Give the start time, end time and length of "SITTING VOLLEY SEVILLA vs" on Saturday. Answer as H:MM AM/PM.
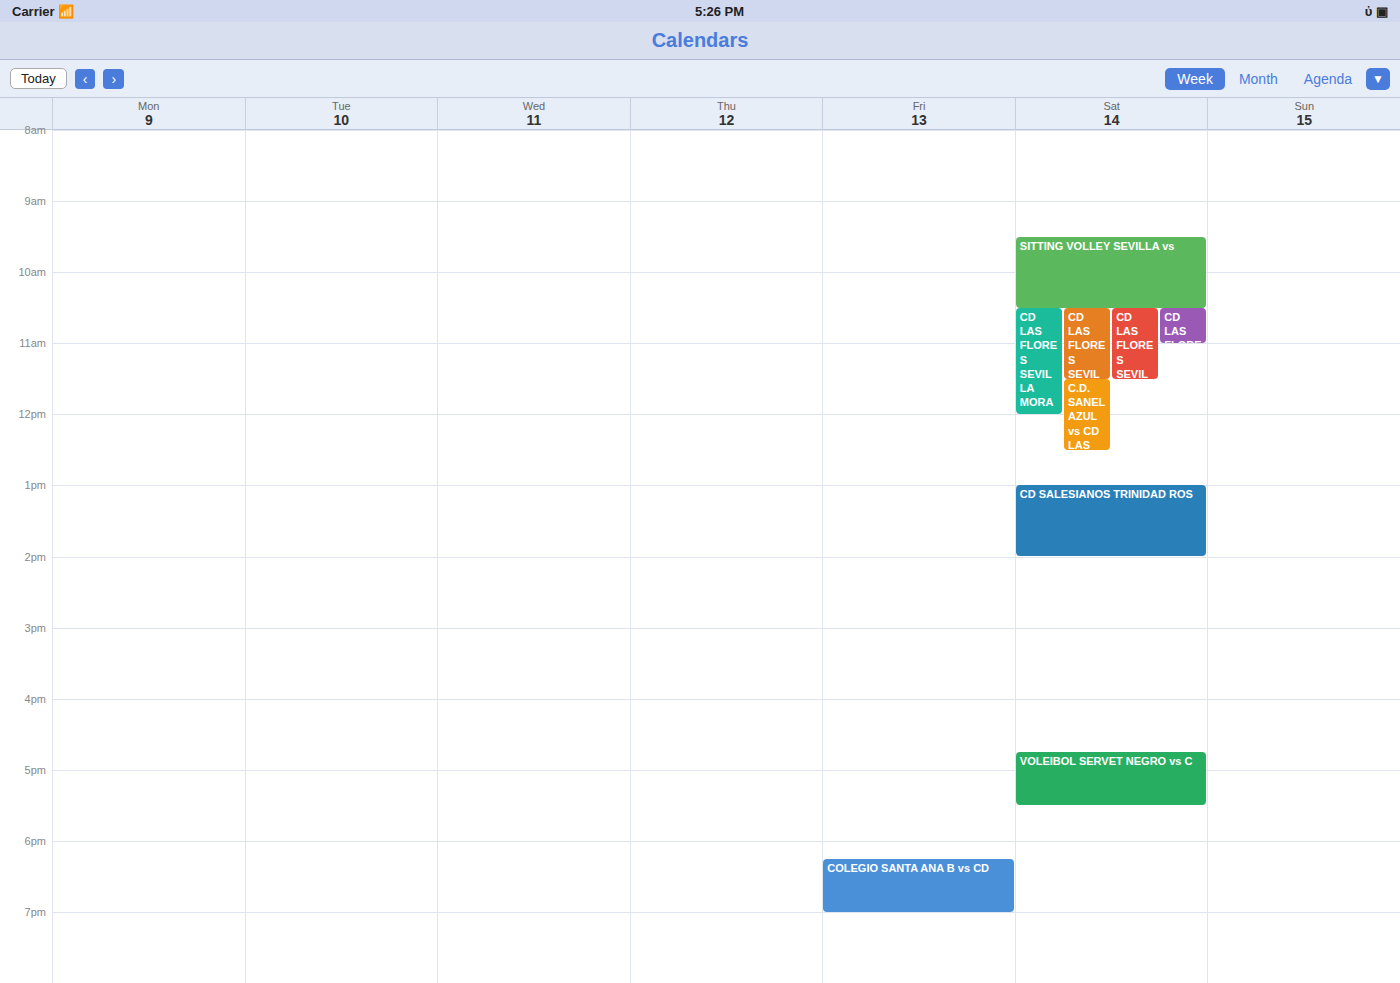
9:30 AM to 10:30 AM, 1 hour